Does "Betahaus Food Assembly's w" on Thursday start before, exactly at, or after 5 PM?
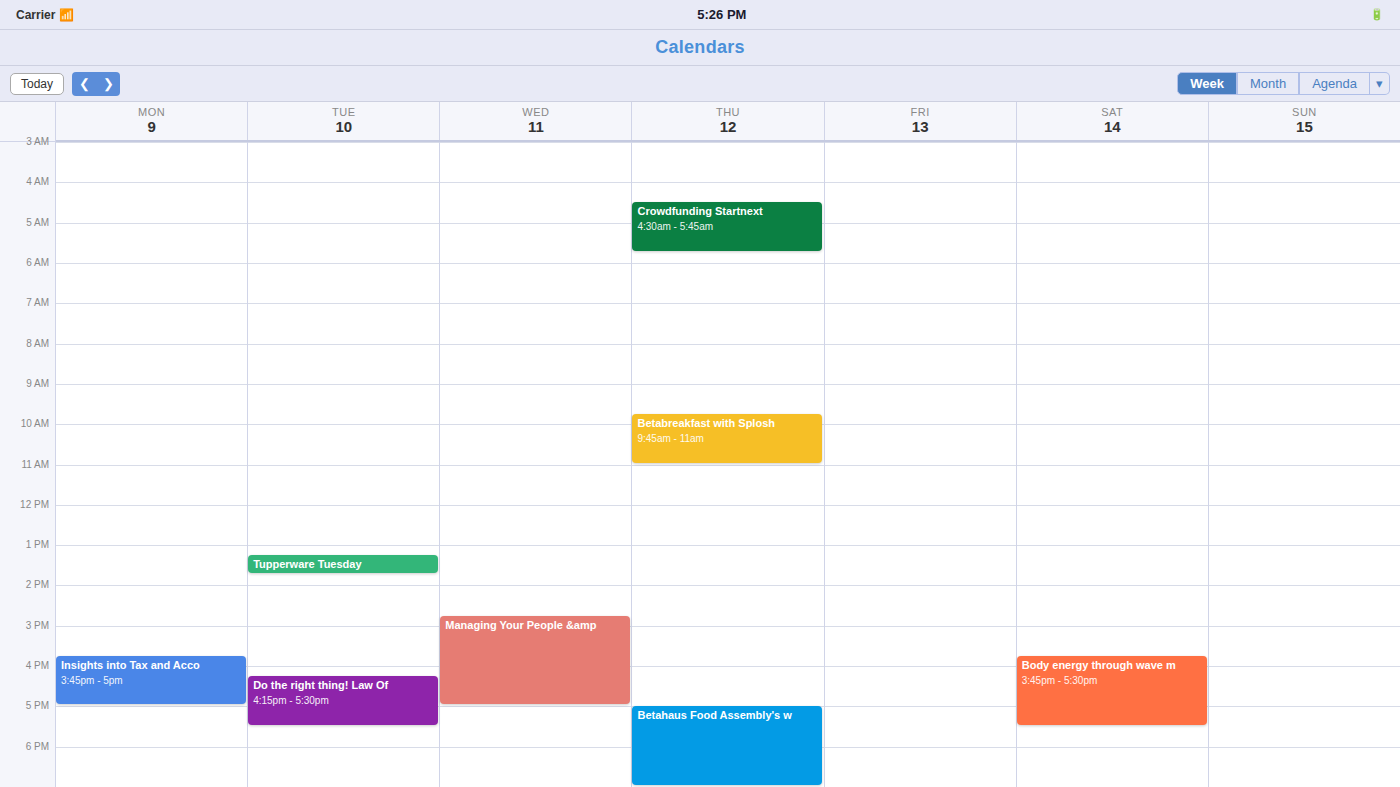
5:00 PM -- exactly at 5 PM, on the 5 PM line.